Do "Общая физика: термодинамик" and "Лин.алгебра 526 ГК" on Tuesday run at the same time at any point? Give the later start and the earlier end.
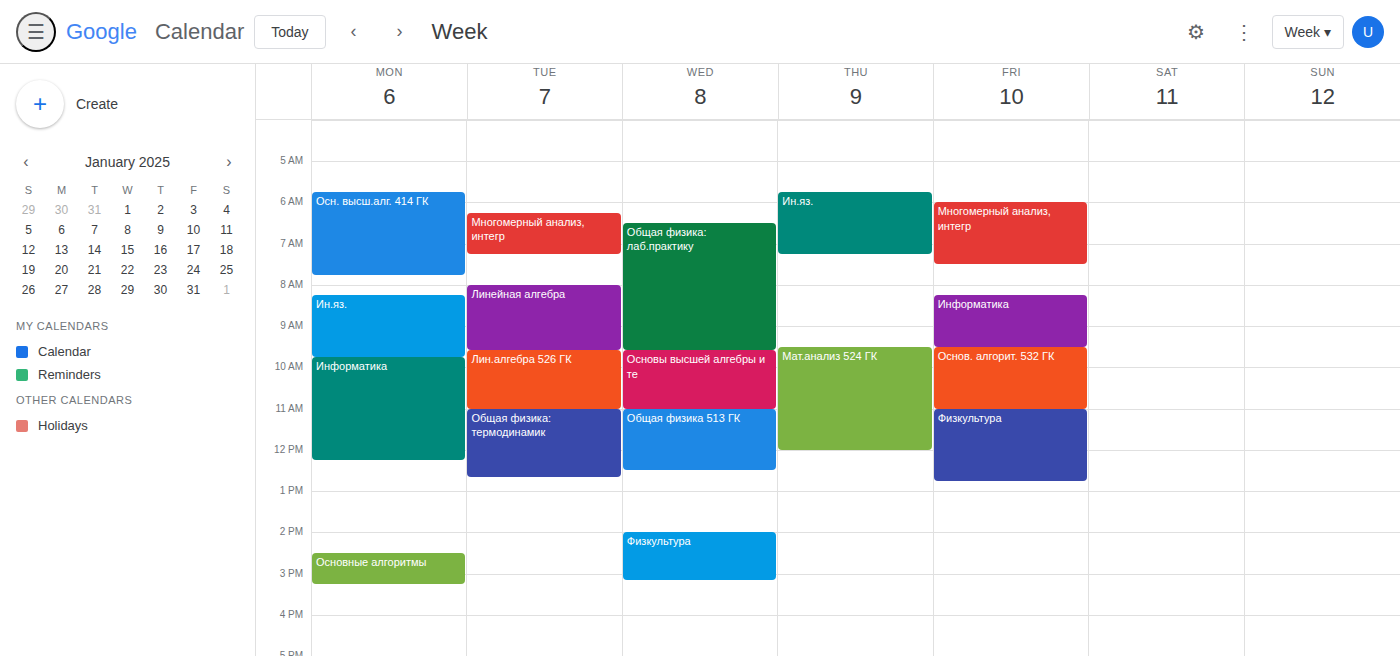
"Лин.алгебра 526 ГК" ends at 11:00 AM, exactly when "Общая физика: термодинамик" starts -- they touch but do not overlap.